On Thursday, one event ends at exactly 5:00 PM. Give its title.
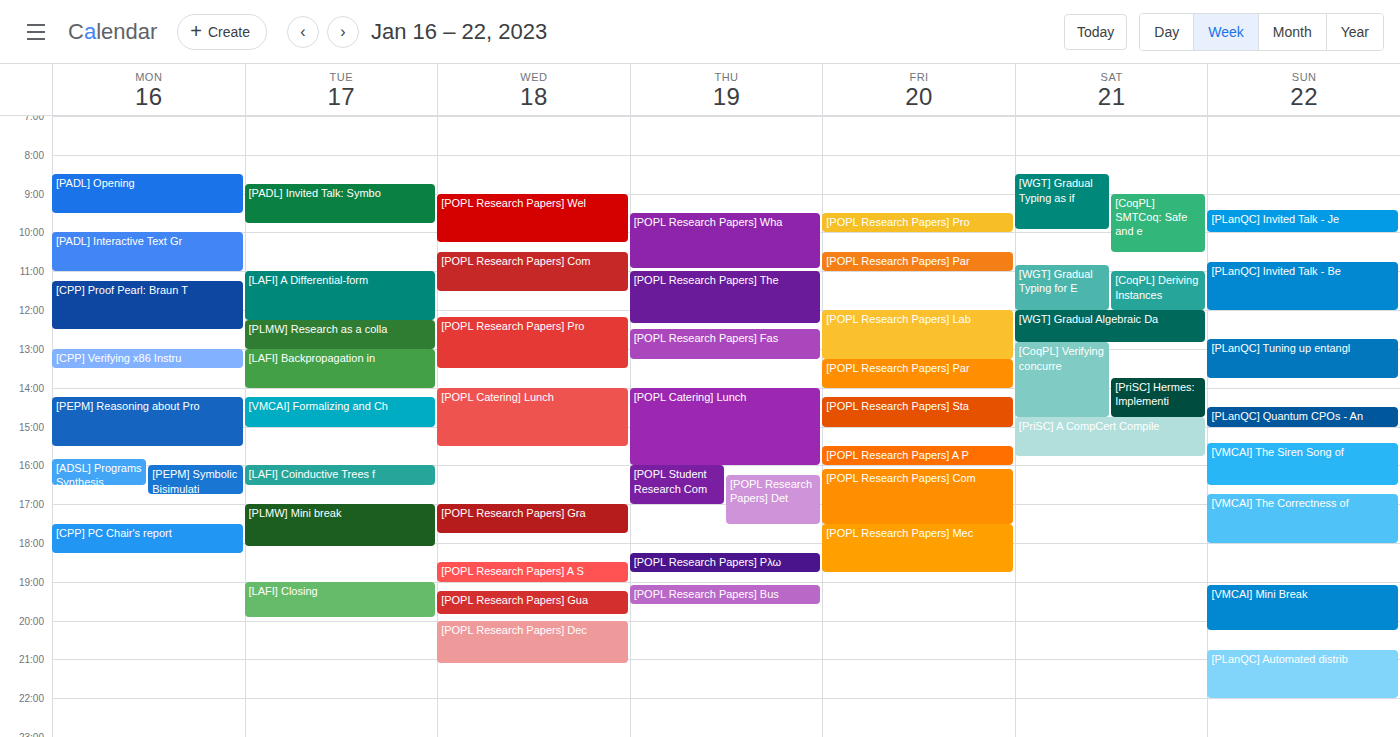
"[POPL Student Research Com"